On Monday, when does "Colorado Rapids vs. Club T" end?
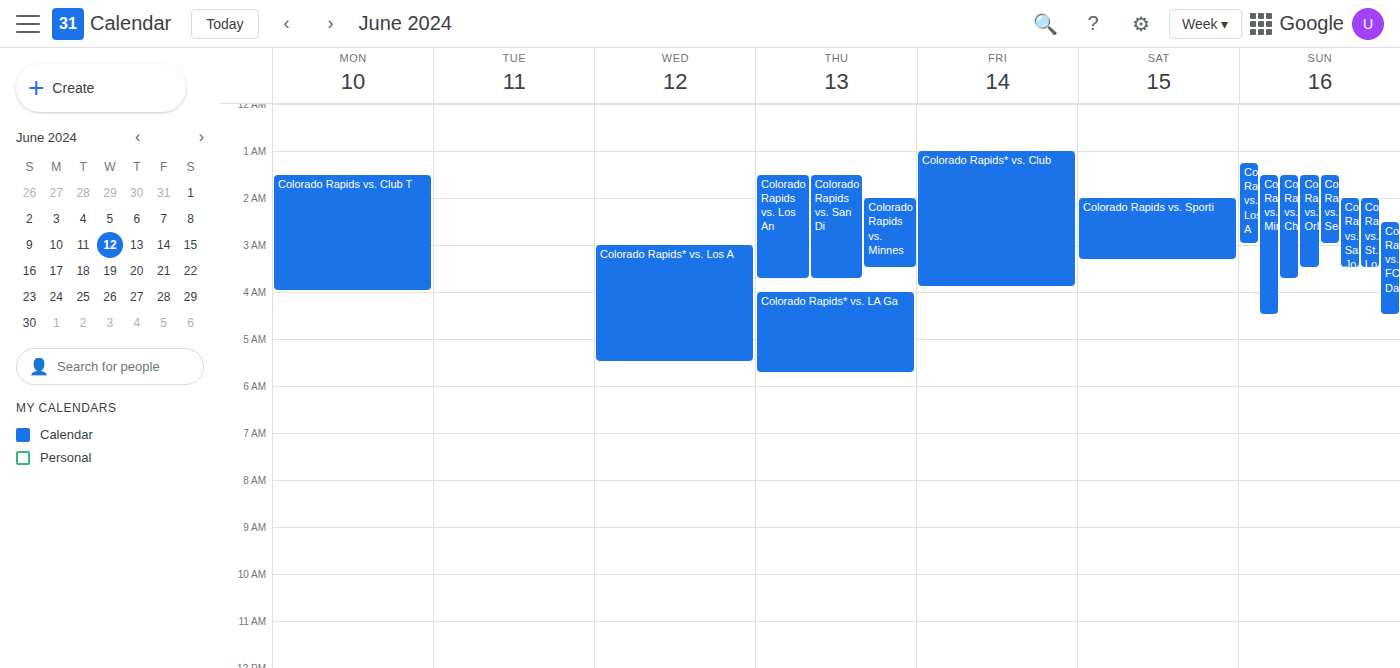
4:00 AM